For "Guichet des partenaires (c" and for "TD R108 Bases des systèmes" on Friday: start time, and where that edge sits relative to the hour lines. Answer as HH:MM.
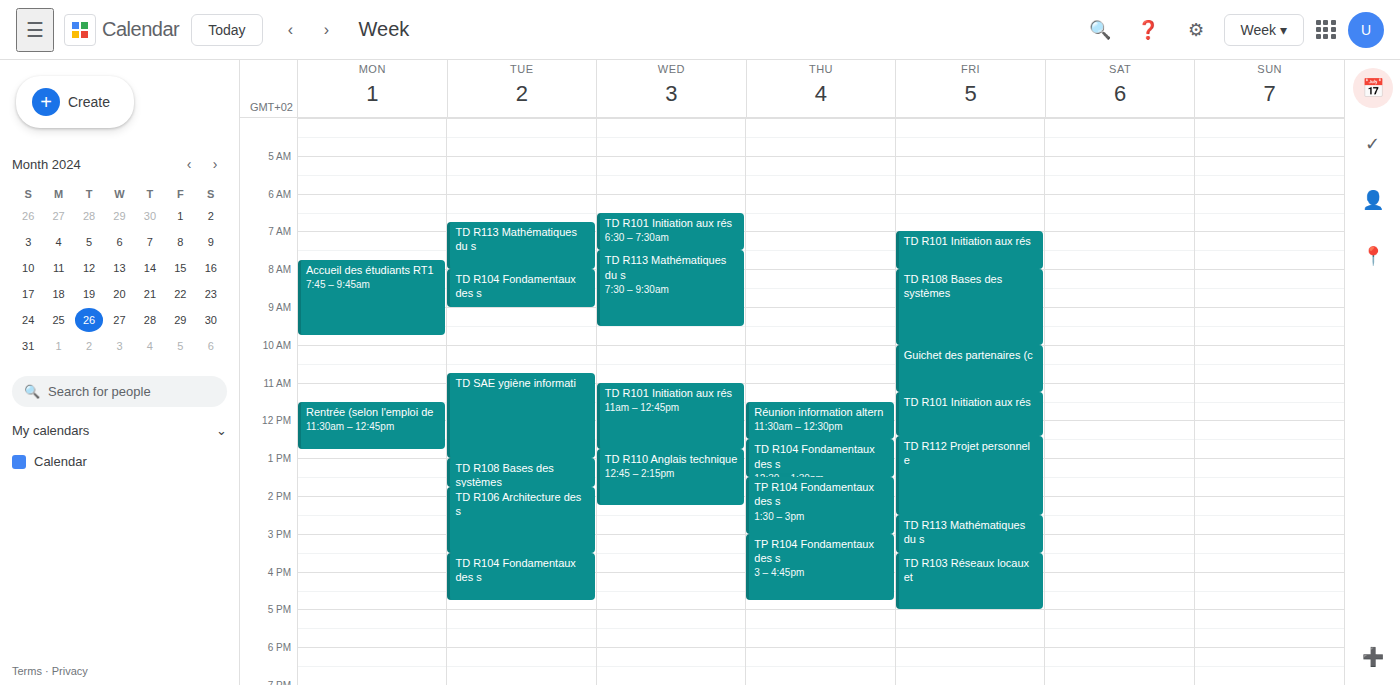
"Guichet des partenaires (c": 10:00, exactly on the 10:00 line. "TD R108 Bases des systèmes": 08:00, exactly on the 08:00 line.